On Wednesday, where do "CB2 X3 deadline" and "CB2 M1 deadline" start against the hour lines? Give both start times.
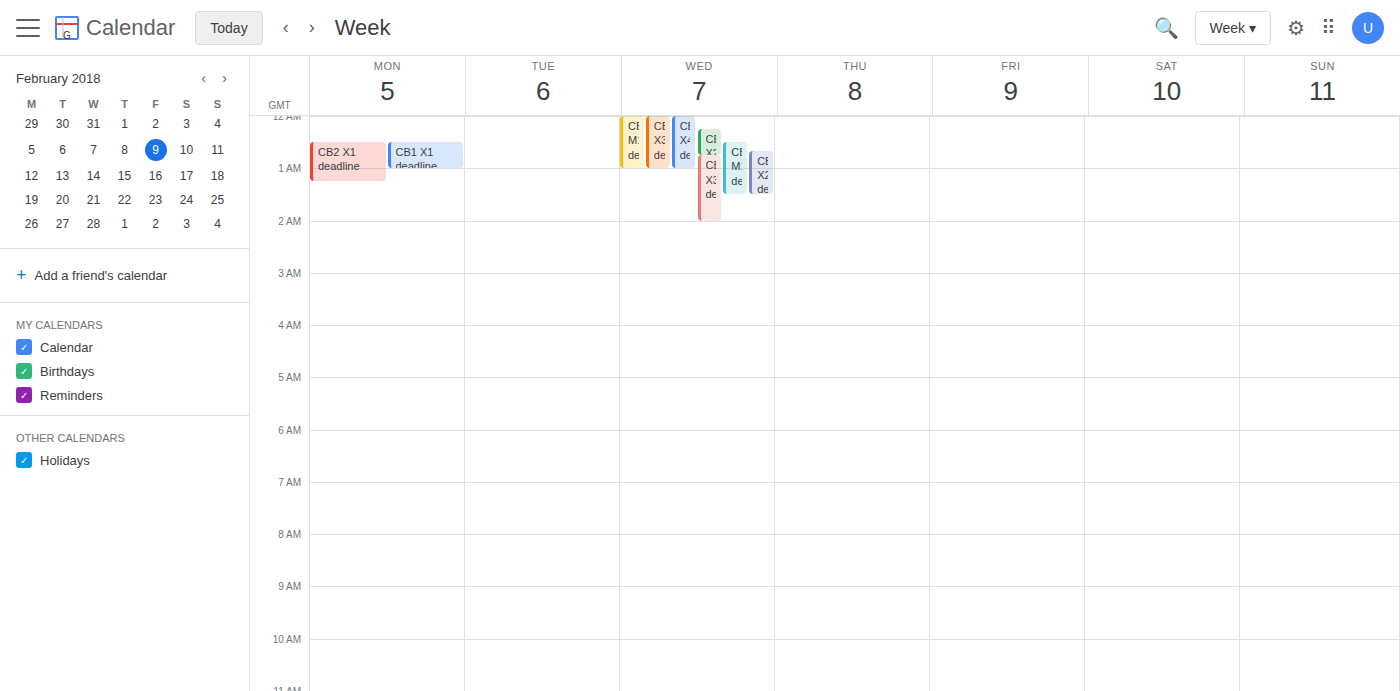
"CB2 X3 deadline": 12:45 AM, neither: three quarters of the way from the 12 AM line to the 1 AM line. "CB2 M1 deadline": 12:30 AM, halfway between the 12 AM and 1 AM lines.